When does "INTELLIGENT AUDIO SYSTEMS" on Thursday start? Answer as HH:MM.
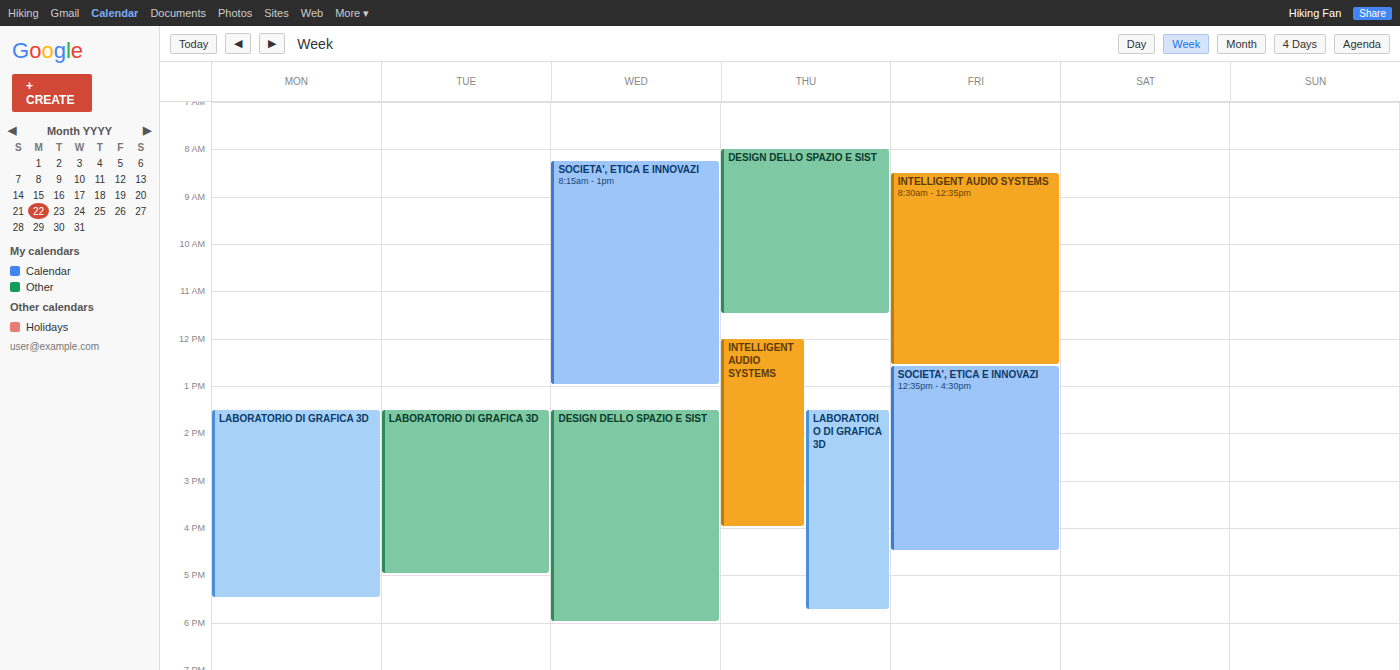
12:00